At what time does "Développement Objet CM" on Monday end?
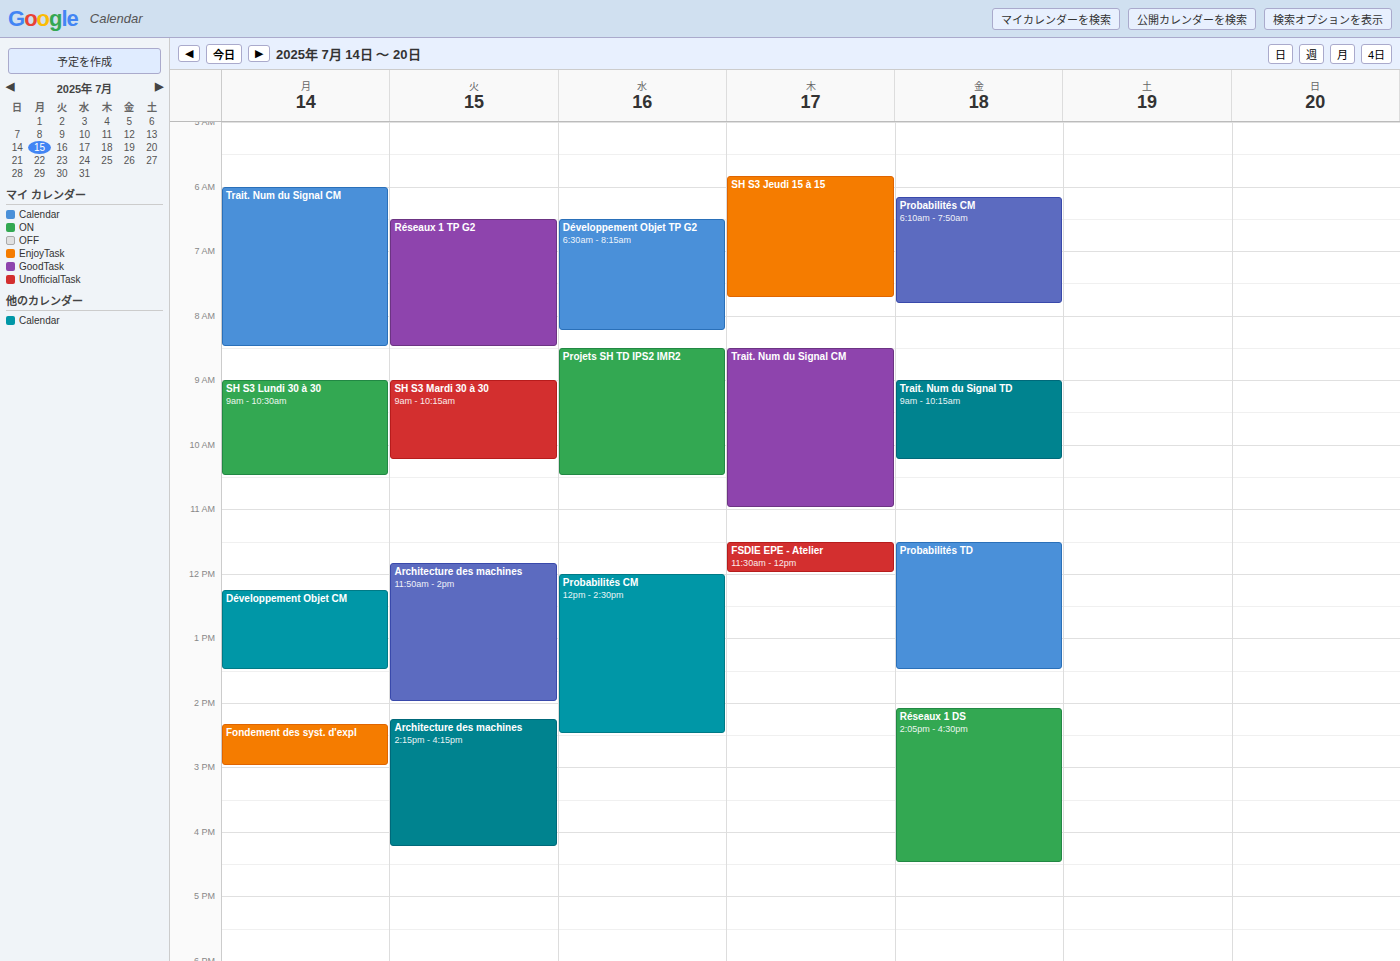
1:30 PM